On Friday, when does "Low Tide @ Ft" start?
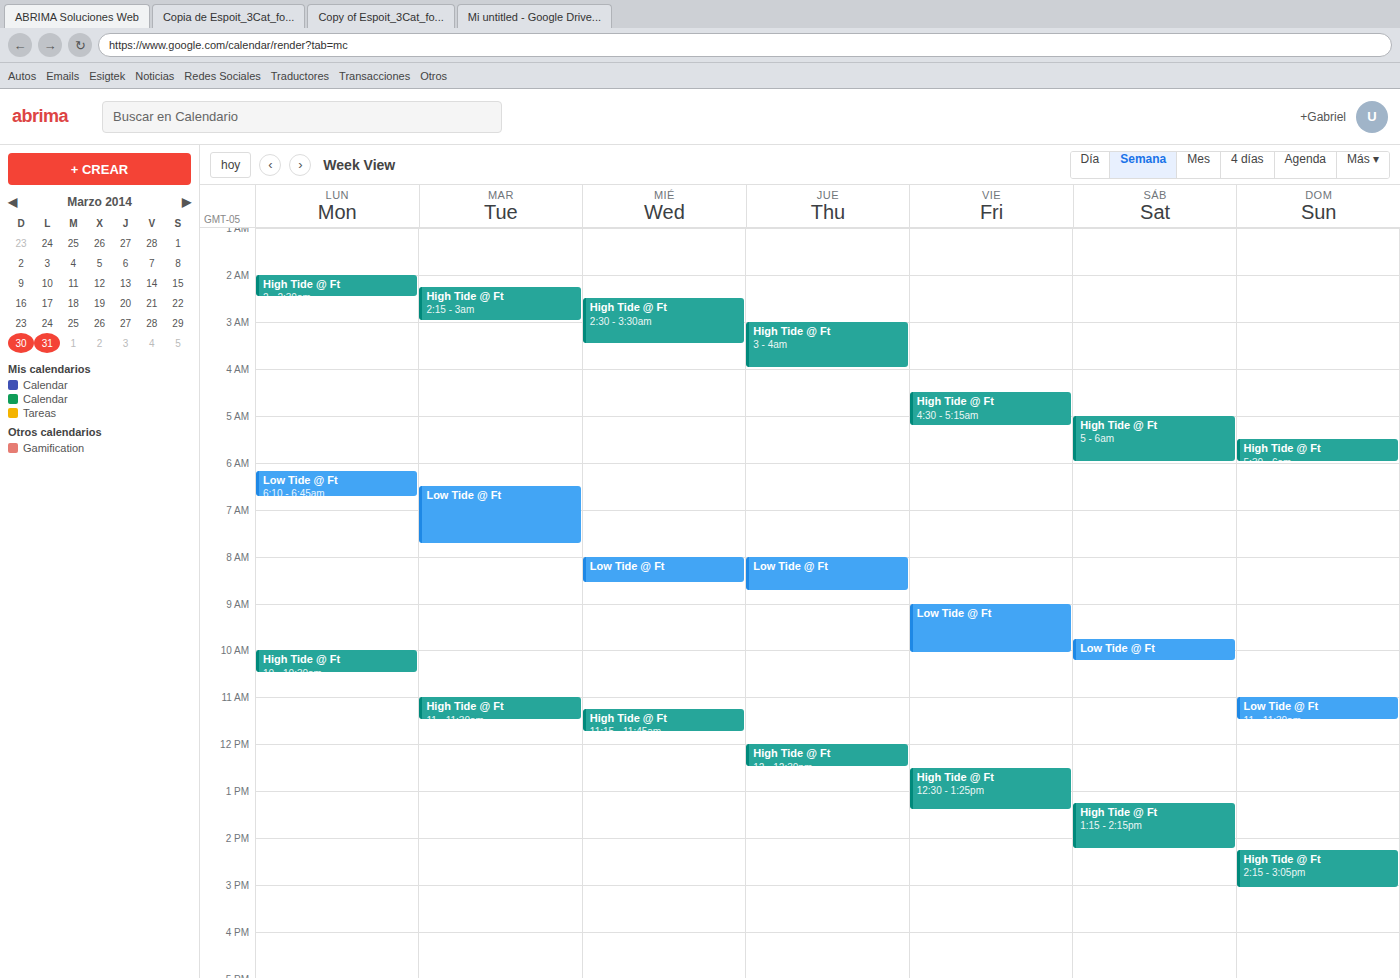
9:00 AM